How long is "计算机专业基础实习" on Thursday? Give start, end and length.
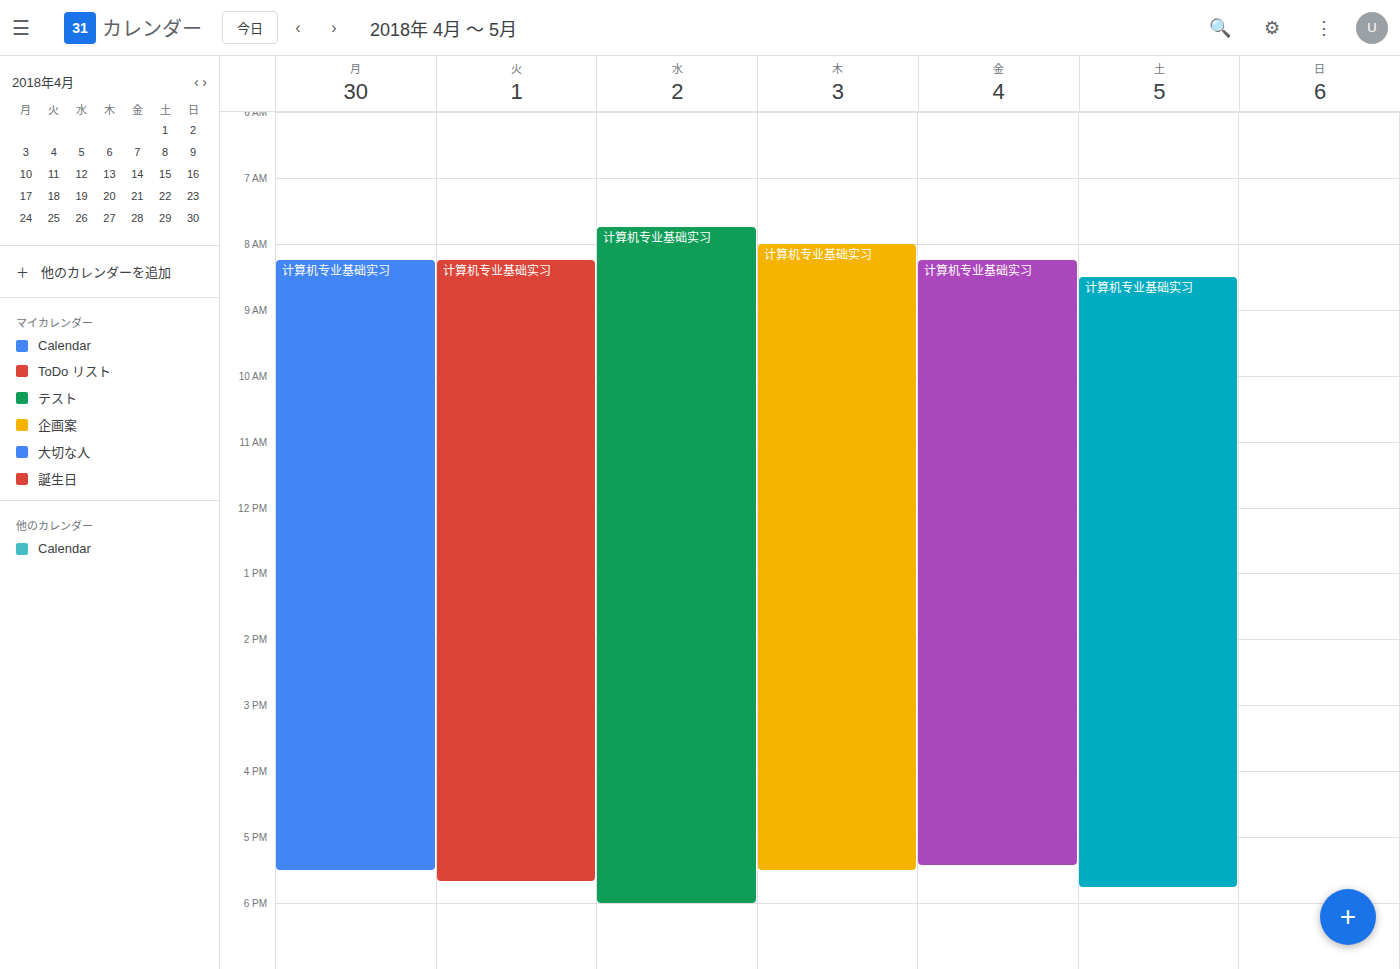
8:00 AM to 5:30 PM, 9 hours 30 minutes